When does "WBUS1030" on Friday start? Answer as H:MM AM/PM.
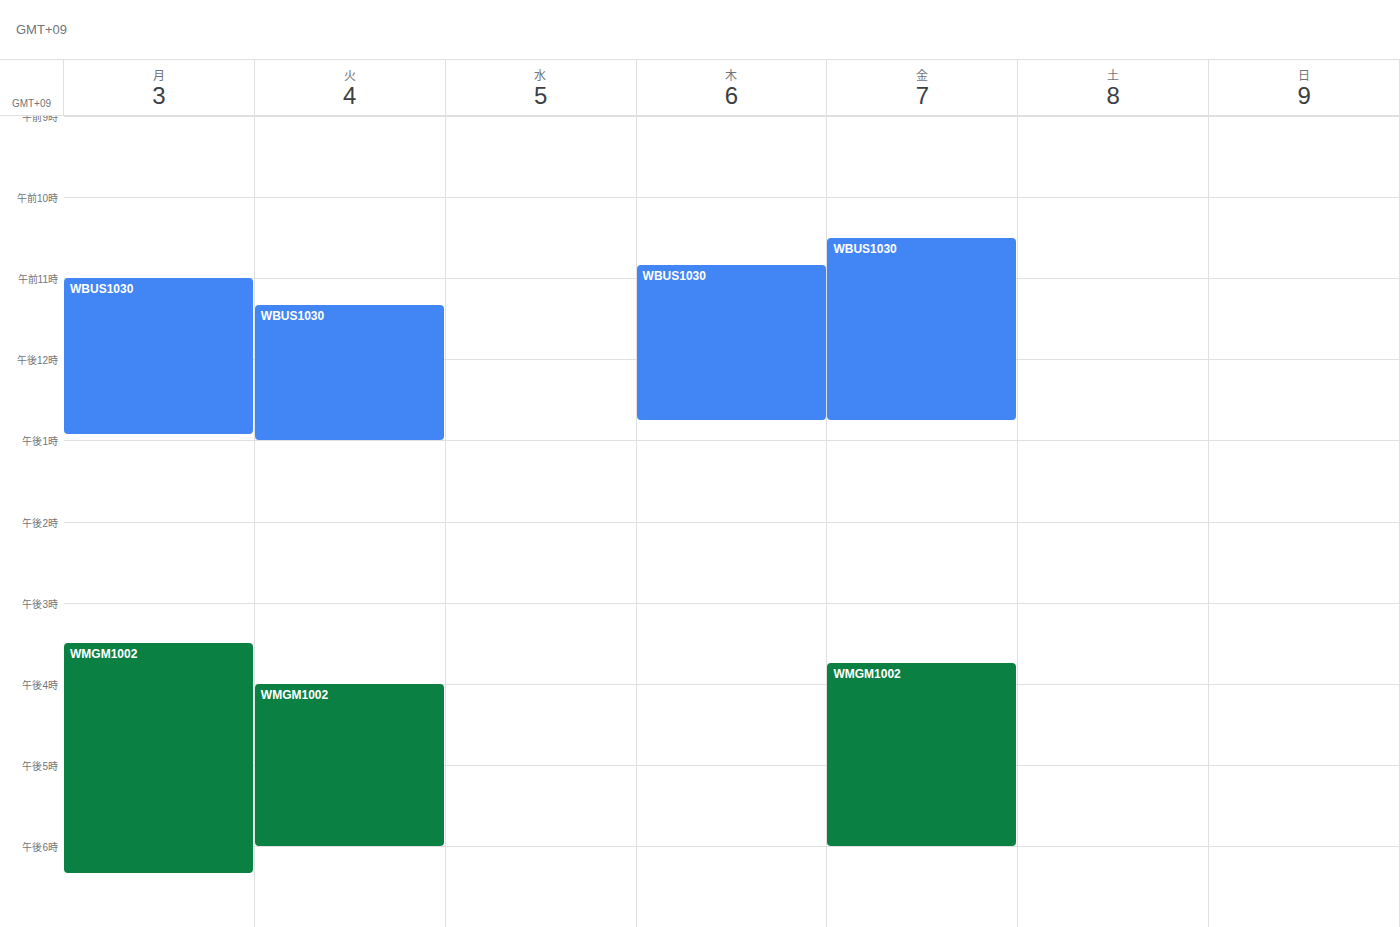
10:30 AM